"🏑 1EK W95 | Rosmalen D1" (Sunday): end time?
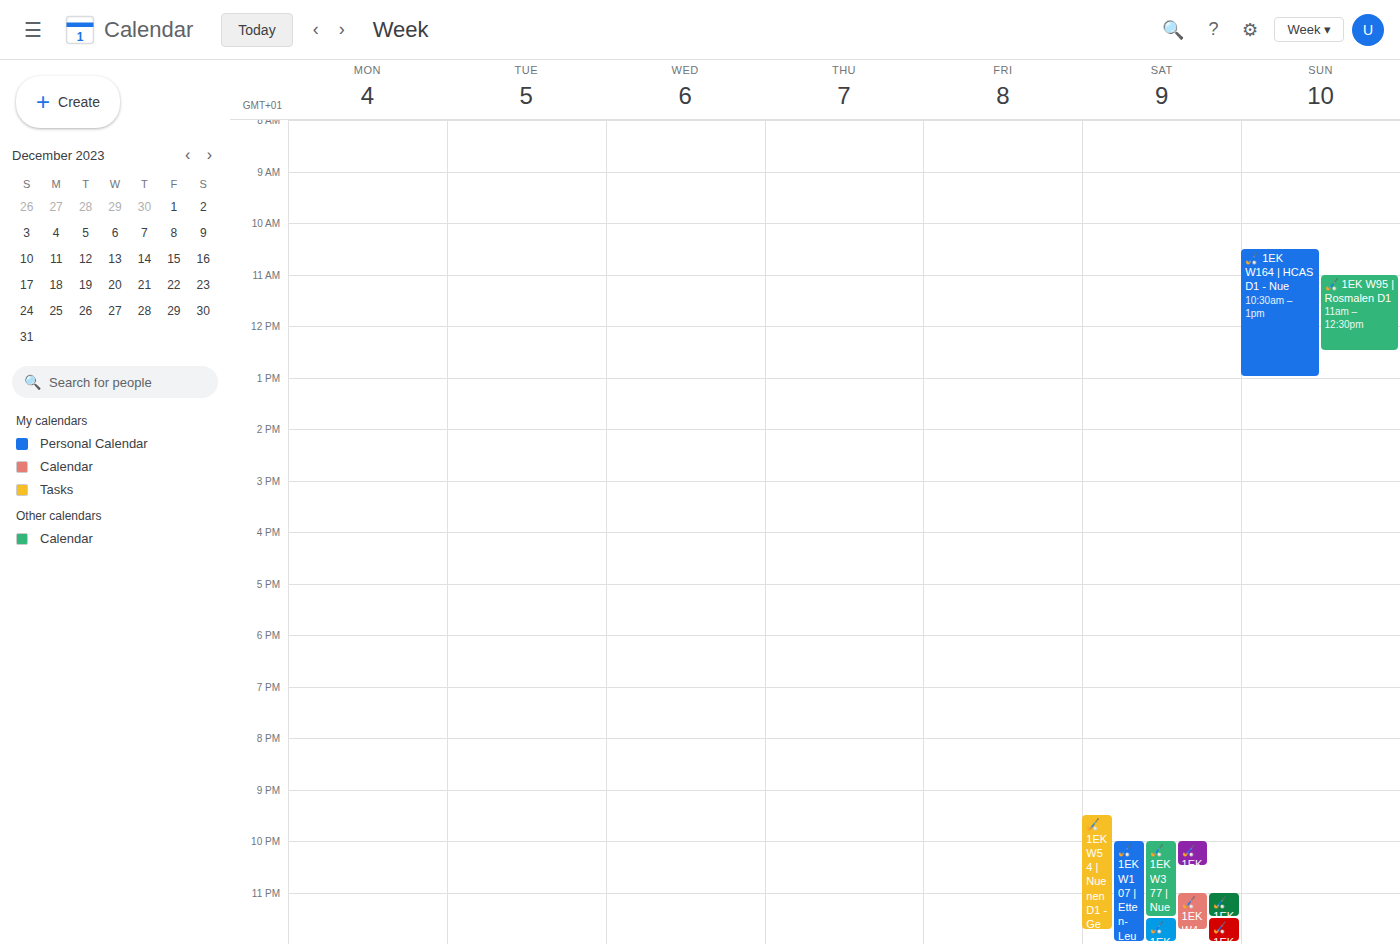
12:30 PM